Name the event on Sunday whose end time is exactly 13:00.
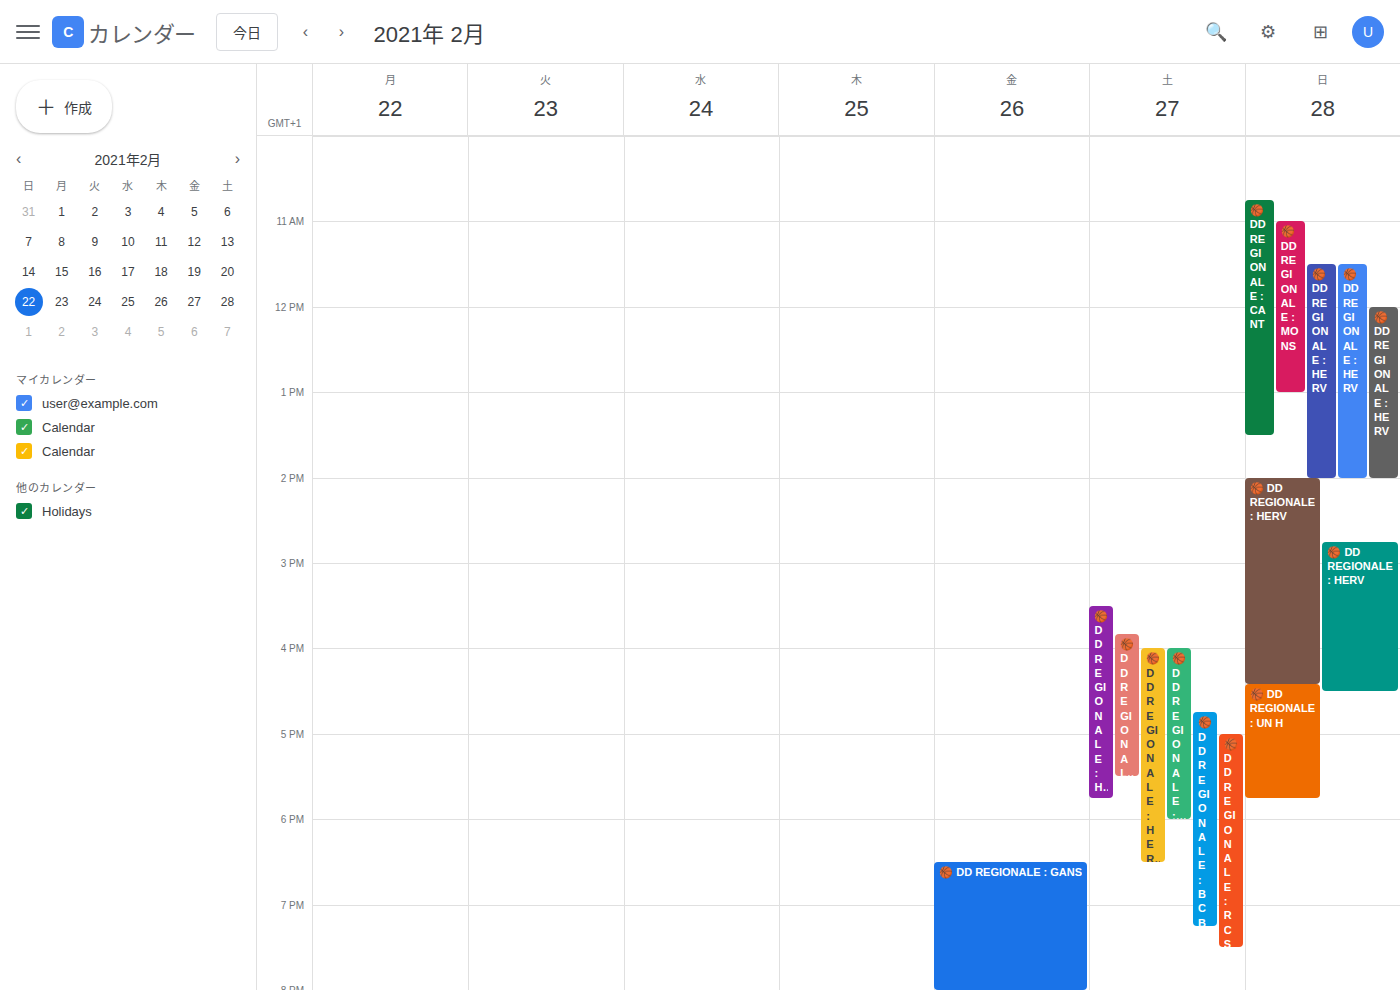
"🏀 DD REGIONALE : MONS"